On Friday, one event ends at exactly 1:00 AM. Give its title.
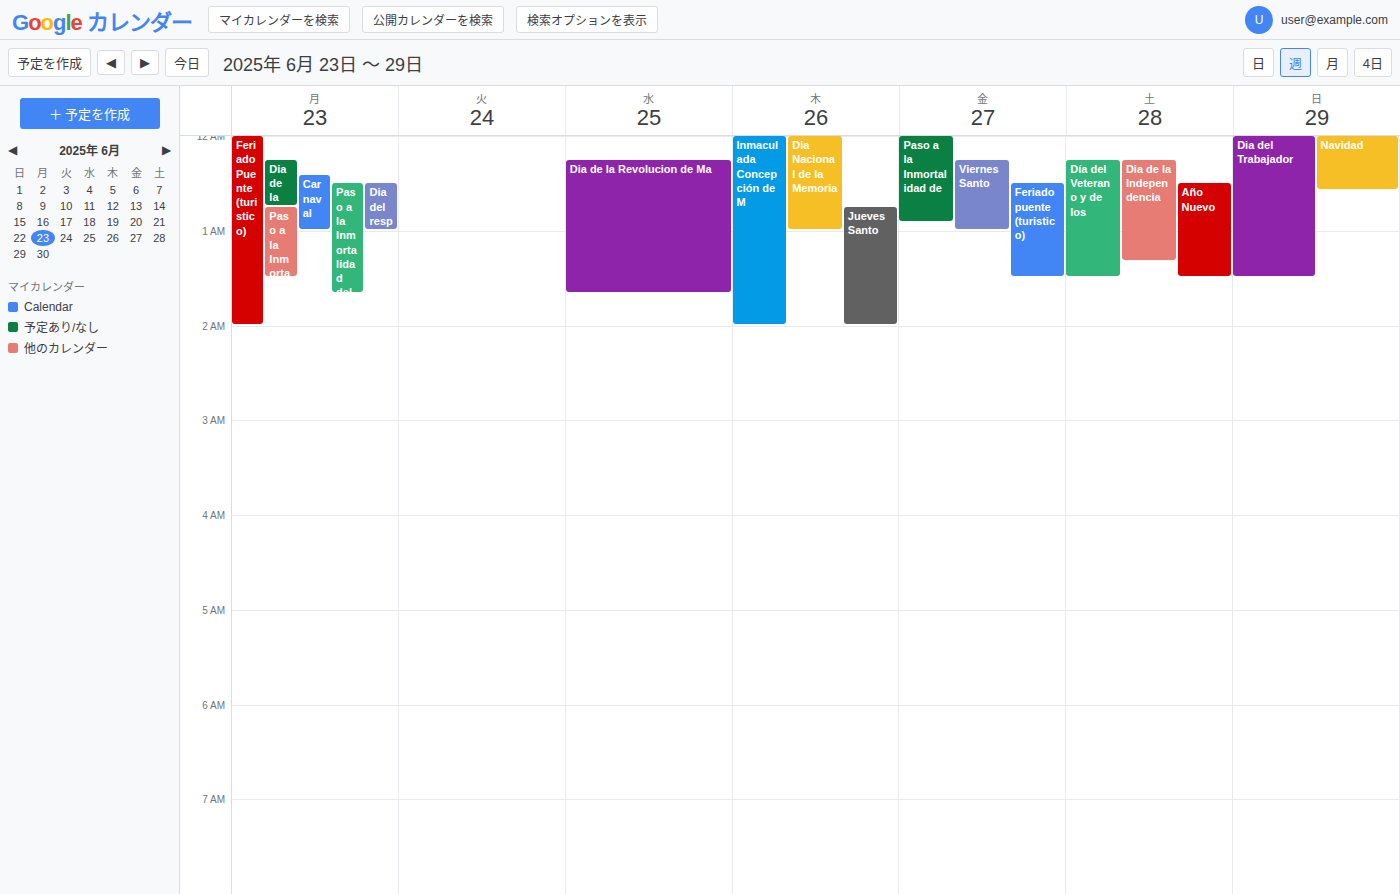
"Viernes Santo"